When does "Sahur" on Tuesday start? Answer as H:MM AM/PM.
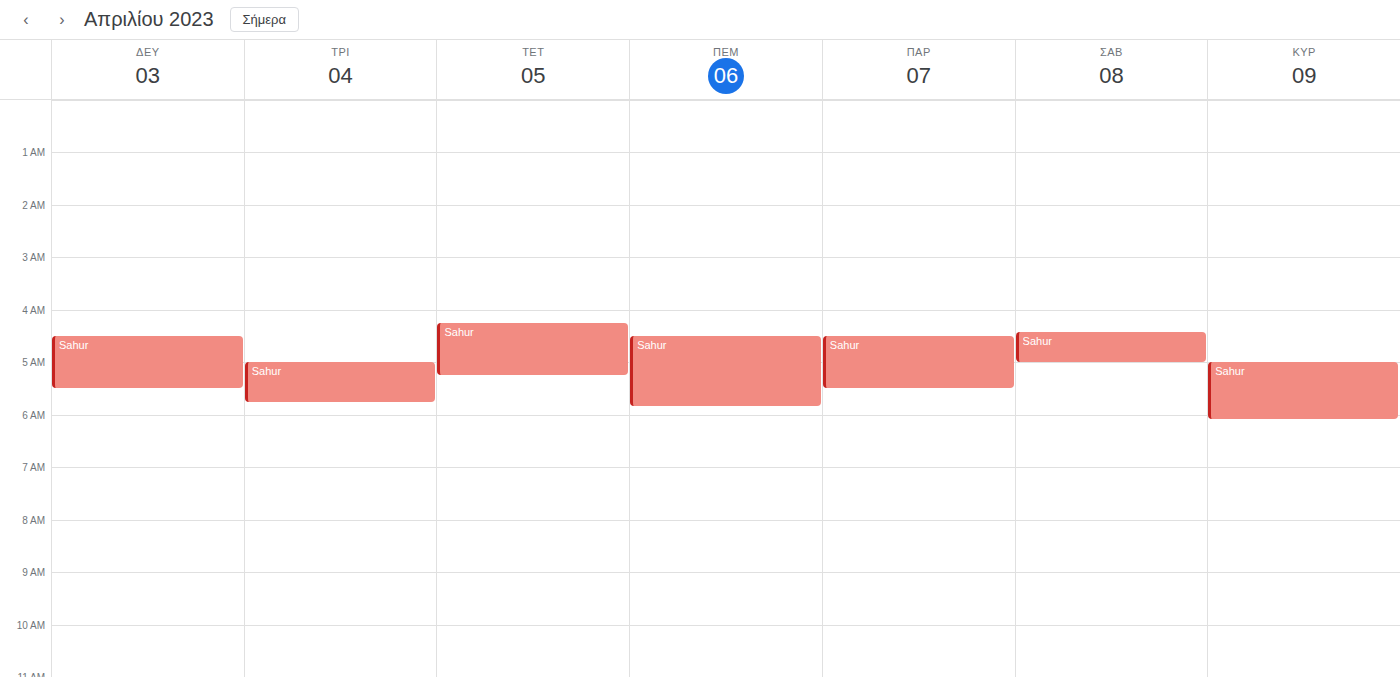
5:00 AM